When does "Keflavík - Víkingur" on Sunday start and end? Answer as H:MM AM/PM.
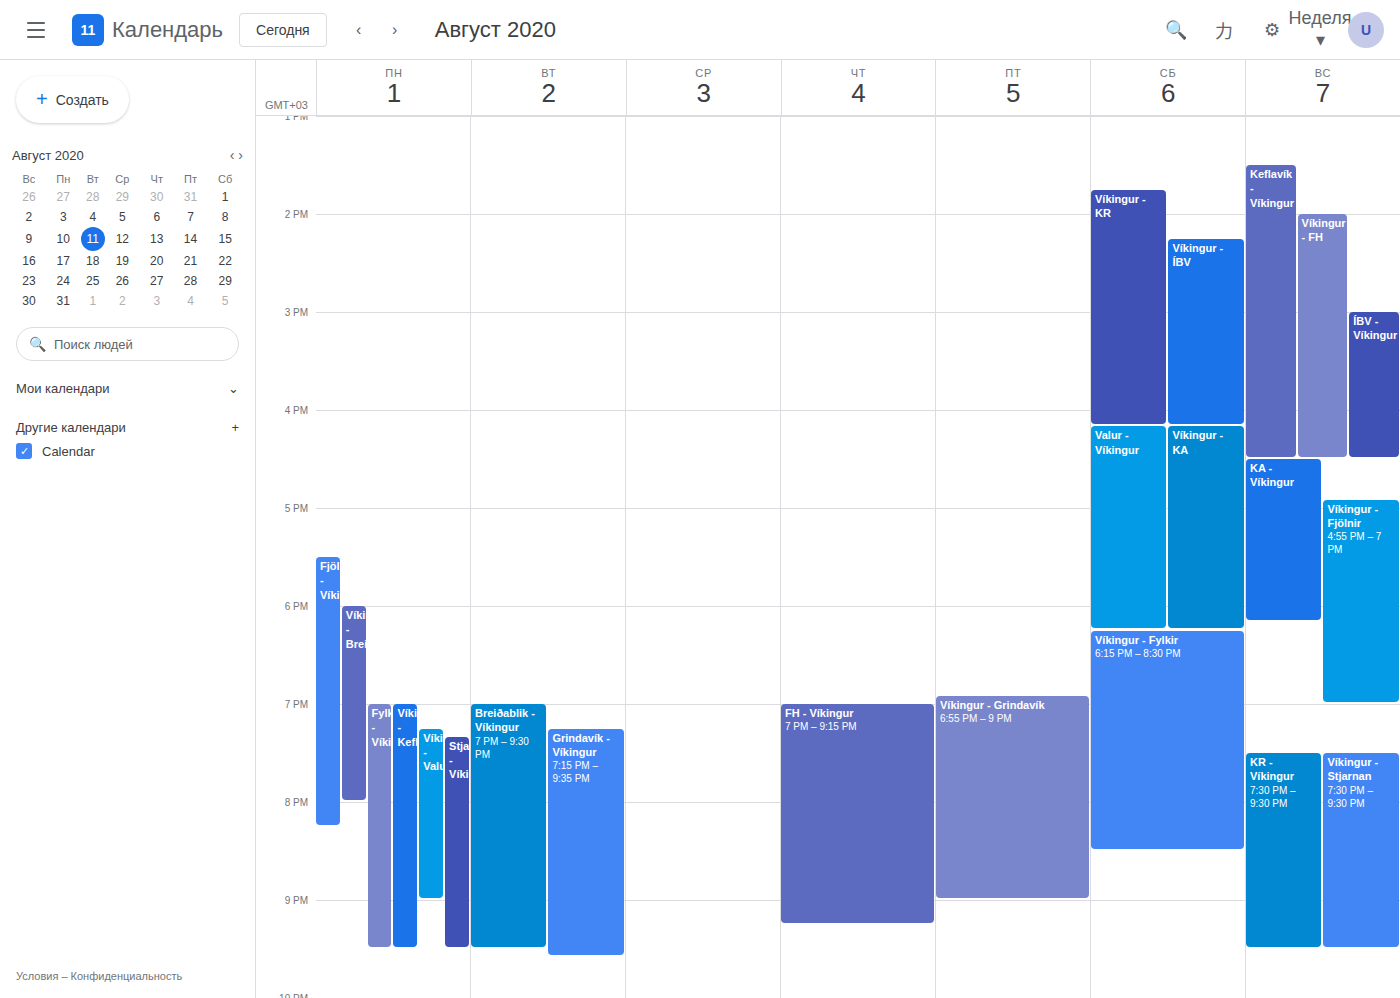
1:30 PM to 4:30 PM